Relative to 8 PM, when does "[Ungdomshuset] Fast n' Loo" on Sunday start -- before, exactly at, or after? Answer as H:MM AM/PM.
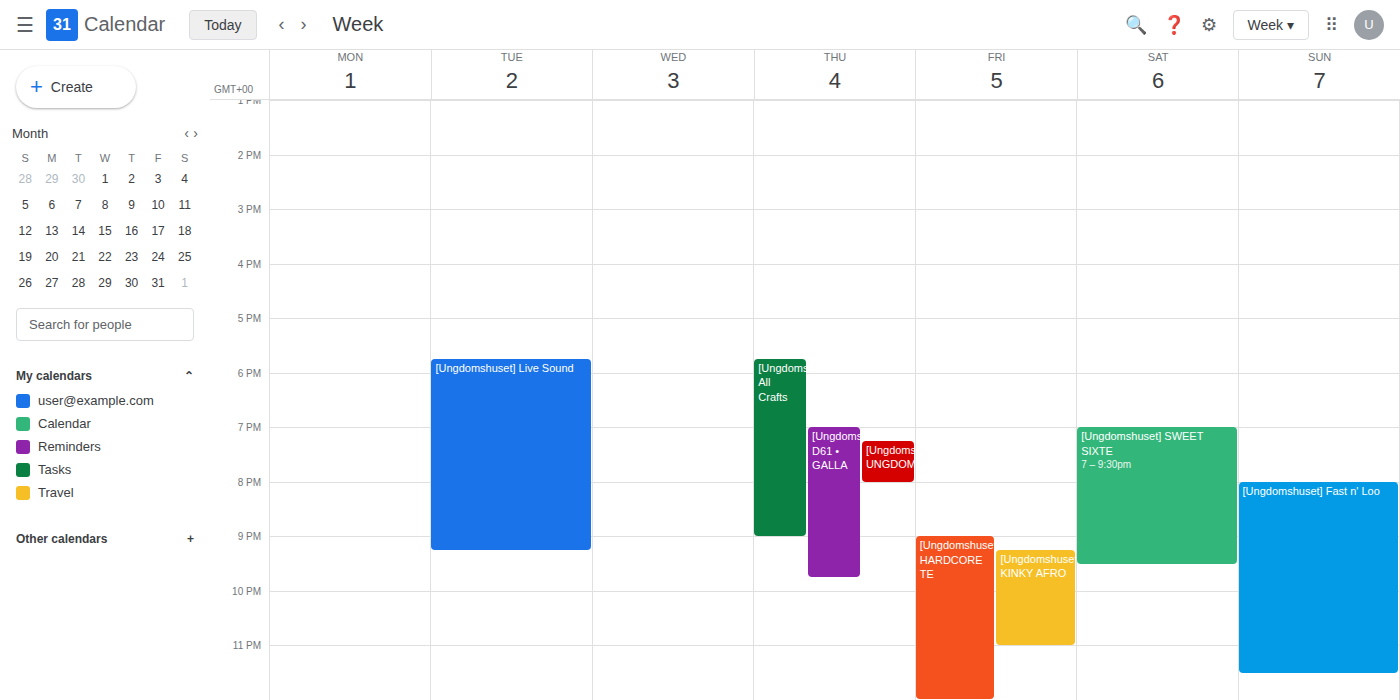
8:00 PM -- exactly at 8 PM, on the 8 PM line.